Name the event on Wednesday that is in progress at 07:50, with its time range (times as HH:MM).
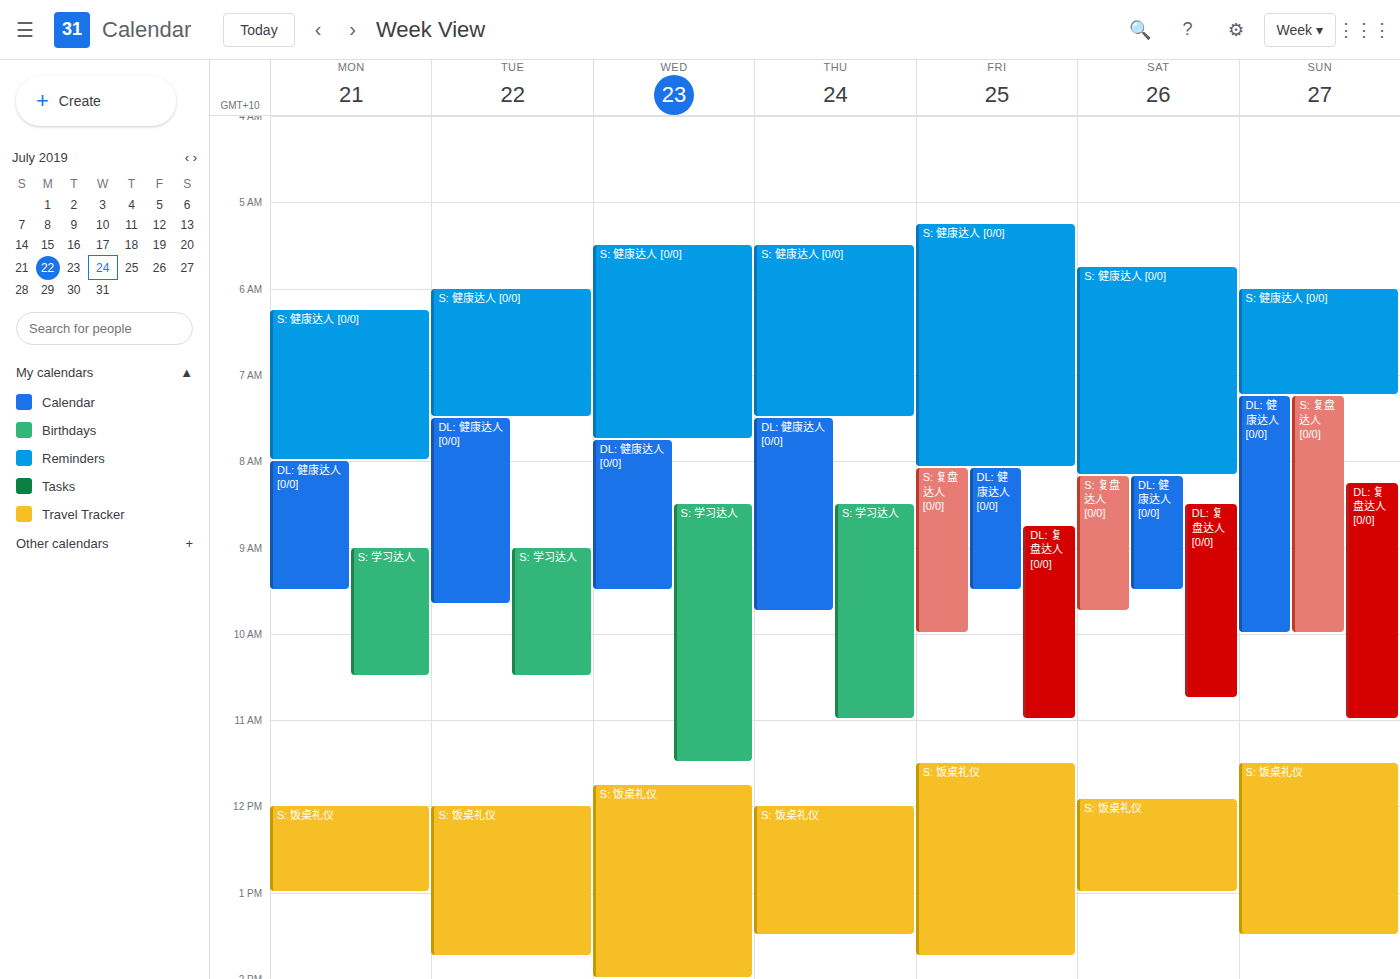
"DL: 健康达人 [0/0]", 07:45 to 09:30